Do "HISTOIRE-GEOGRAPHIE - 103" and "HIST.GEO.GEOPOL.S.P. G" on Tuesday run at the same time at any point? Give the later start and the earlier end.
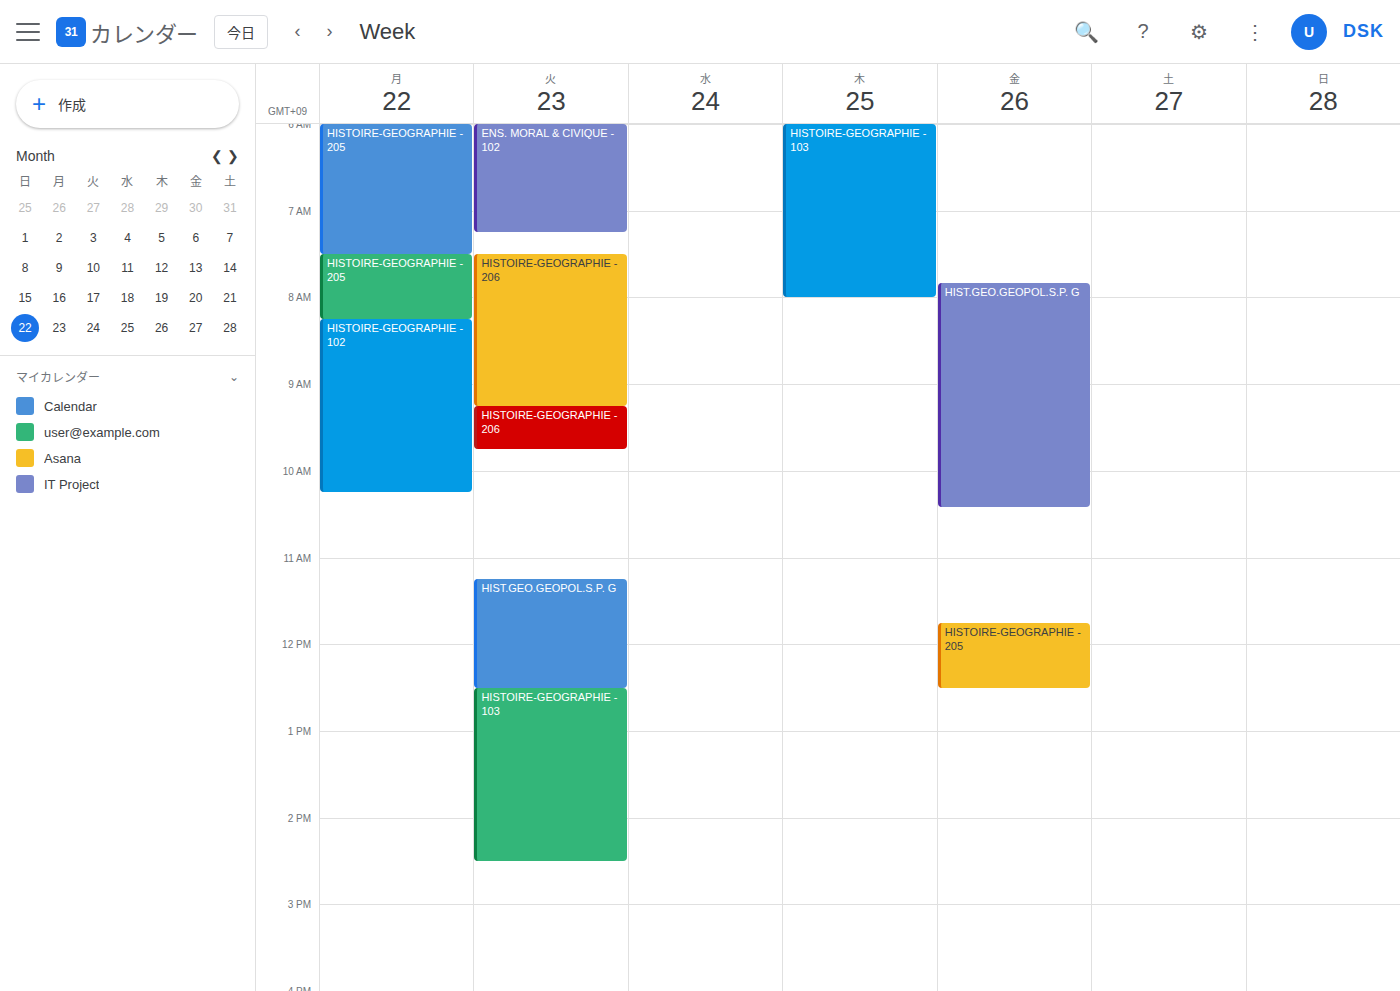
"HIST.GEO.GEOPOL.S.P. G" ends at 12:30 PM, exactly when "HISTOIRE-GEOGRAPHIE - 103" starts -- they touch but do not overlap.